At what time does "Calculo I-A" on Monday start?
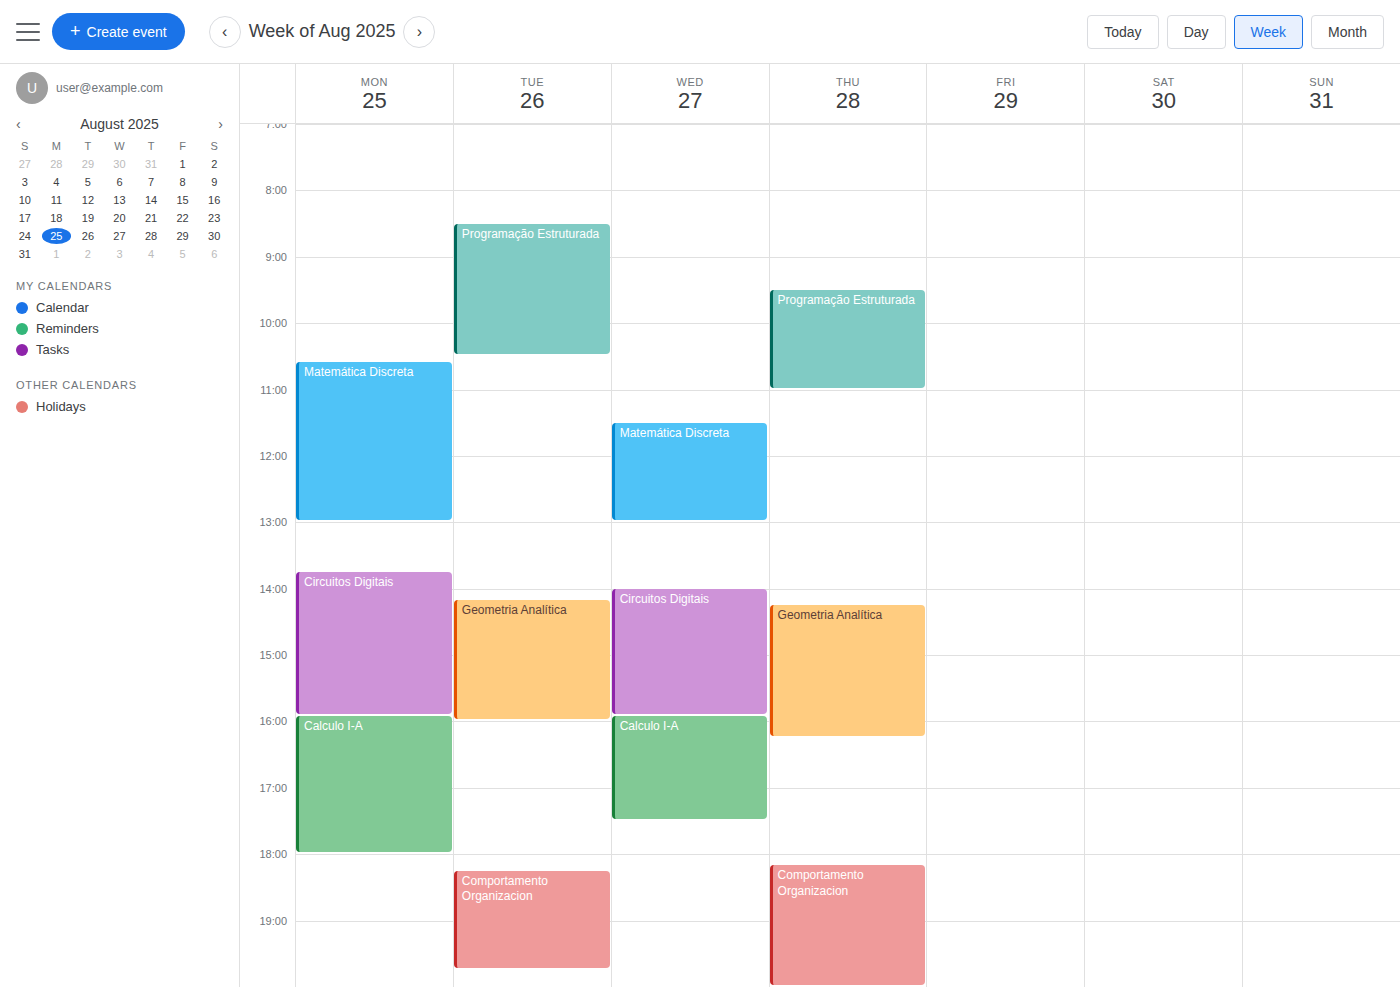
3:55 PM